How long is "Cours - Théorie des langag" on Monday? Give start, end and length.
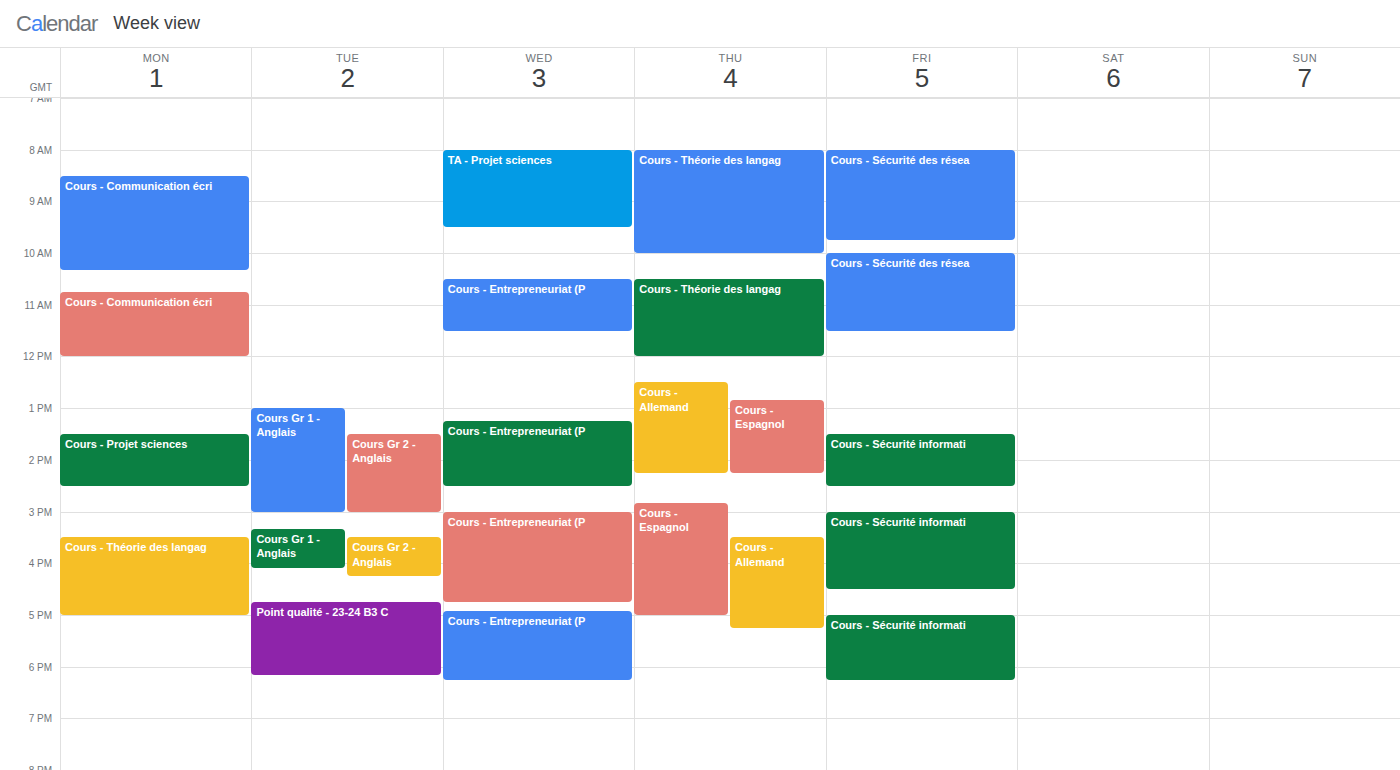
3:30 PM to 5:00 PM, 1 hour 30 minutes